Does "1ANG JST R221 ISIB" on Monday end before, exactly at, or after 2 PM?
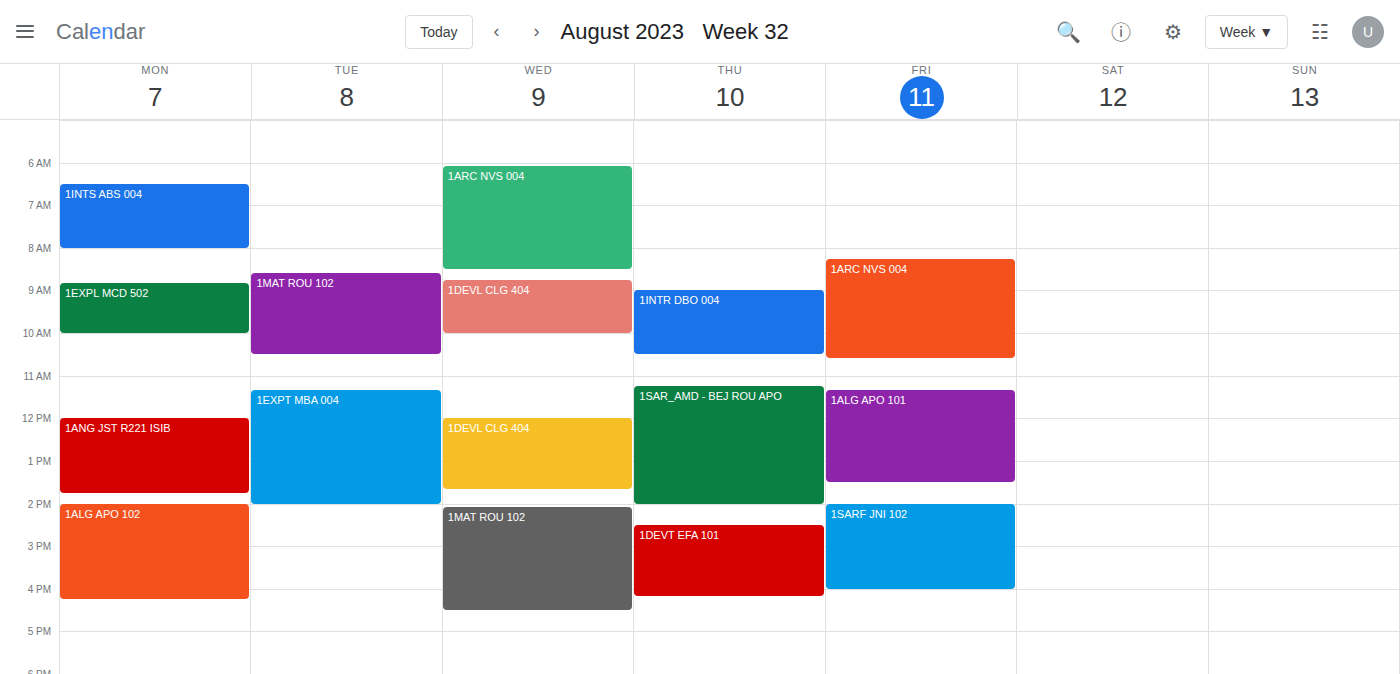
1:45 PM -- before 2 PM, 15 minutes above the 2 PM line.